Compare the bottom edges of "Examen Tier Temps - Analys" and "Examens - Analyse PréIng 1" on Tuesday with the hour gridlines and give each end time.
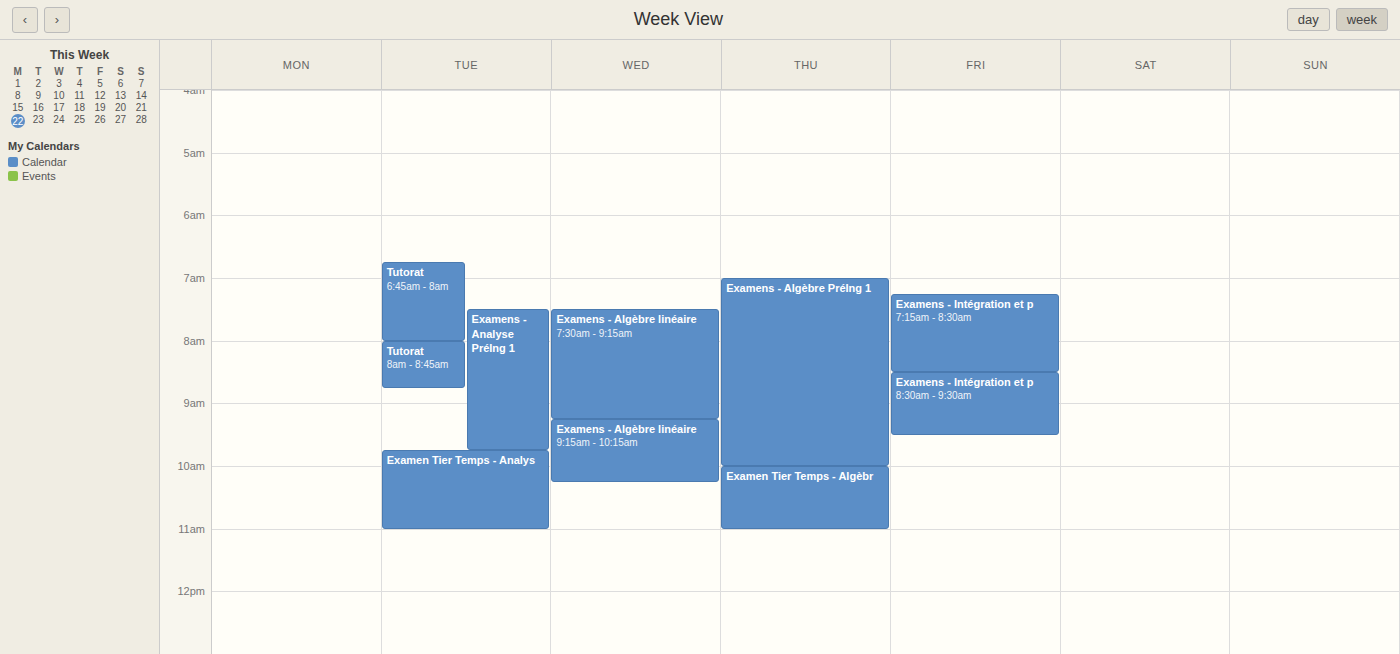
"Examen Tier Temps - Analys": 11:00 AM, exactly on the 11 AM line. "Examens - Analyse PréIng 1": 9:45 AM, neither: three quarters of the way from the 9 AM line to the 10 AM line.